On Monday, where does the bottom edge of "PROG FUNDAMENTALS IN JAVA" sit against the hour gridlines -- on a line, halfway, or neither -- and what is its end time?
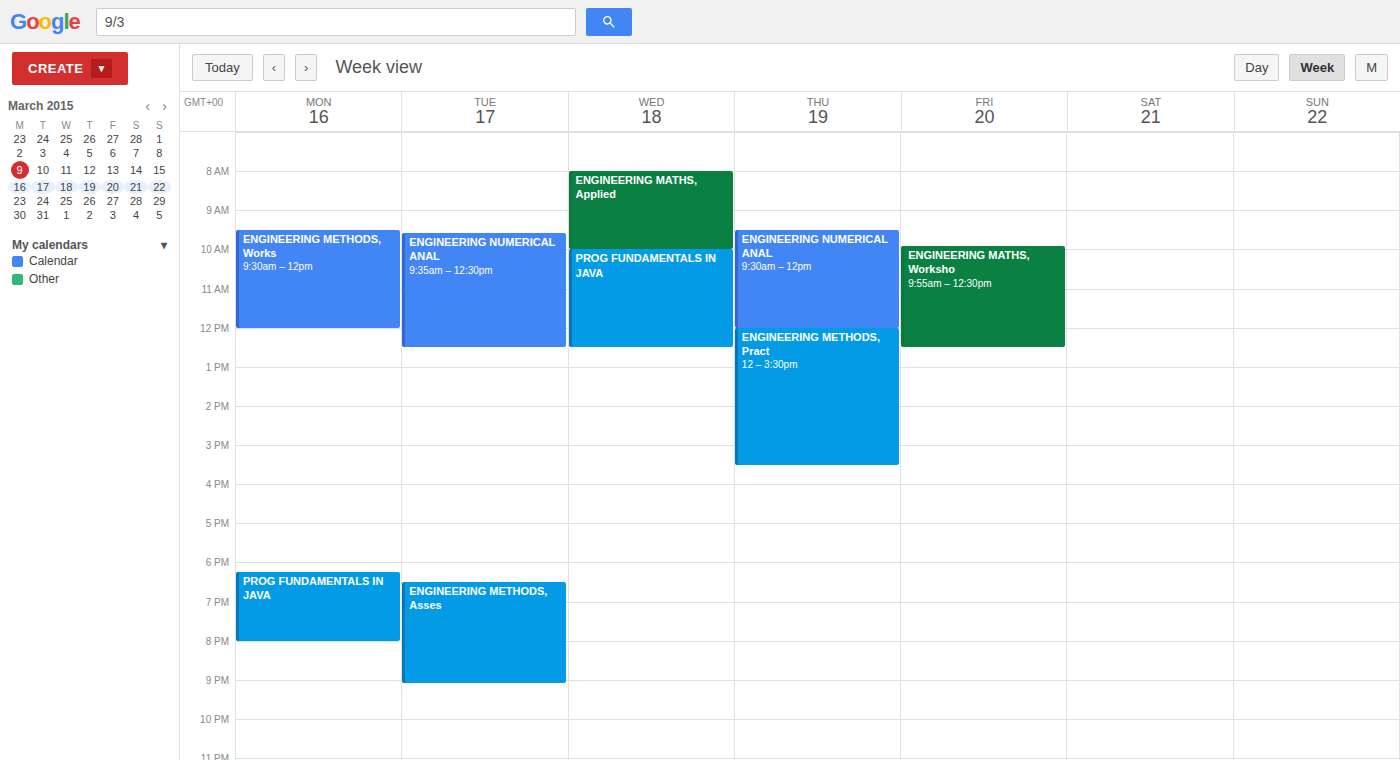
8:00 PM -- exactly on the 8 PM line.